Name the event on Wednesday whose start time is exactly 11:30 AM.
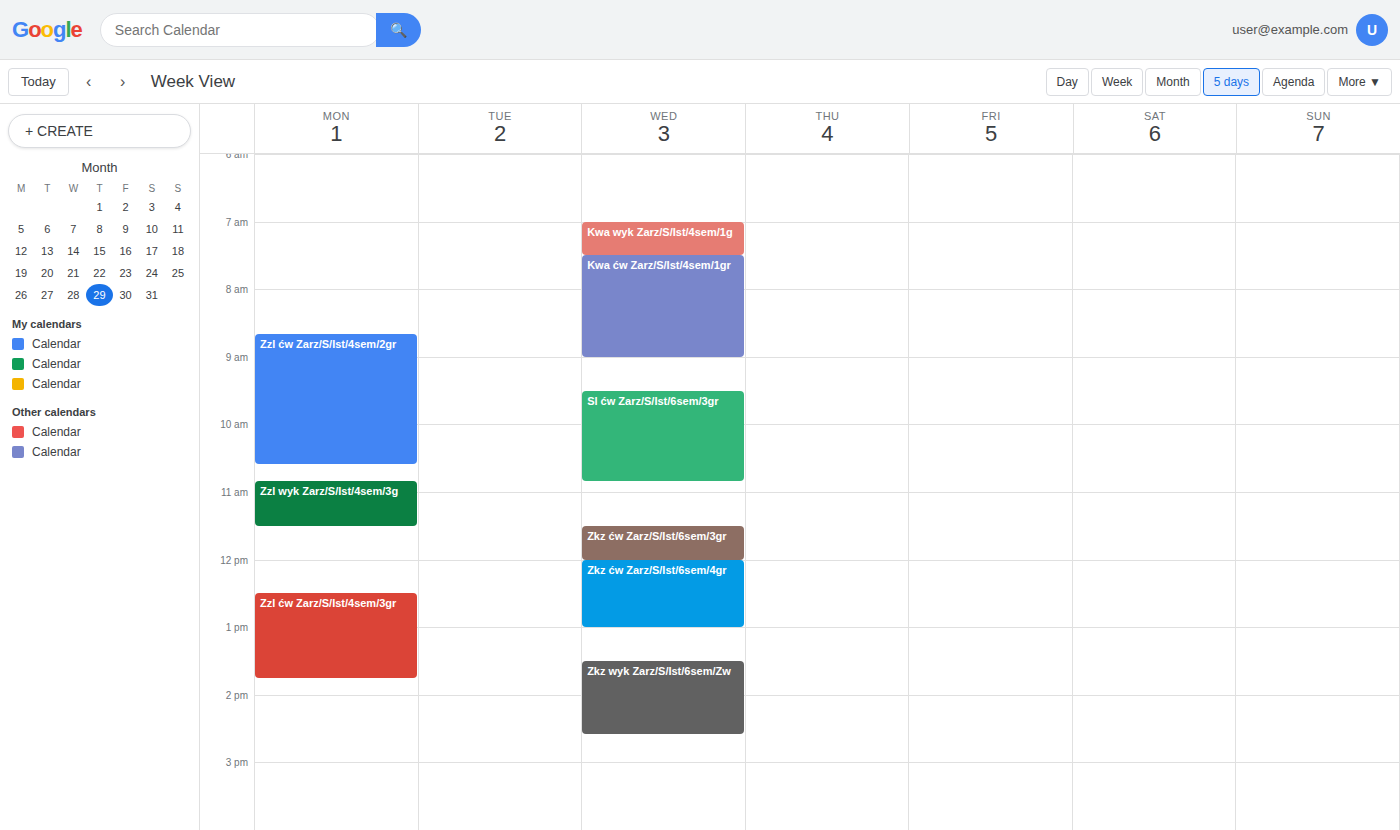
"Zkz ćw Zarz/S/Ist/6sem/3gr"